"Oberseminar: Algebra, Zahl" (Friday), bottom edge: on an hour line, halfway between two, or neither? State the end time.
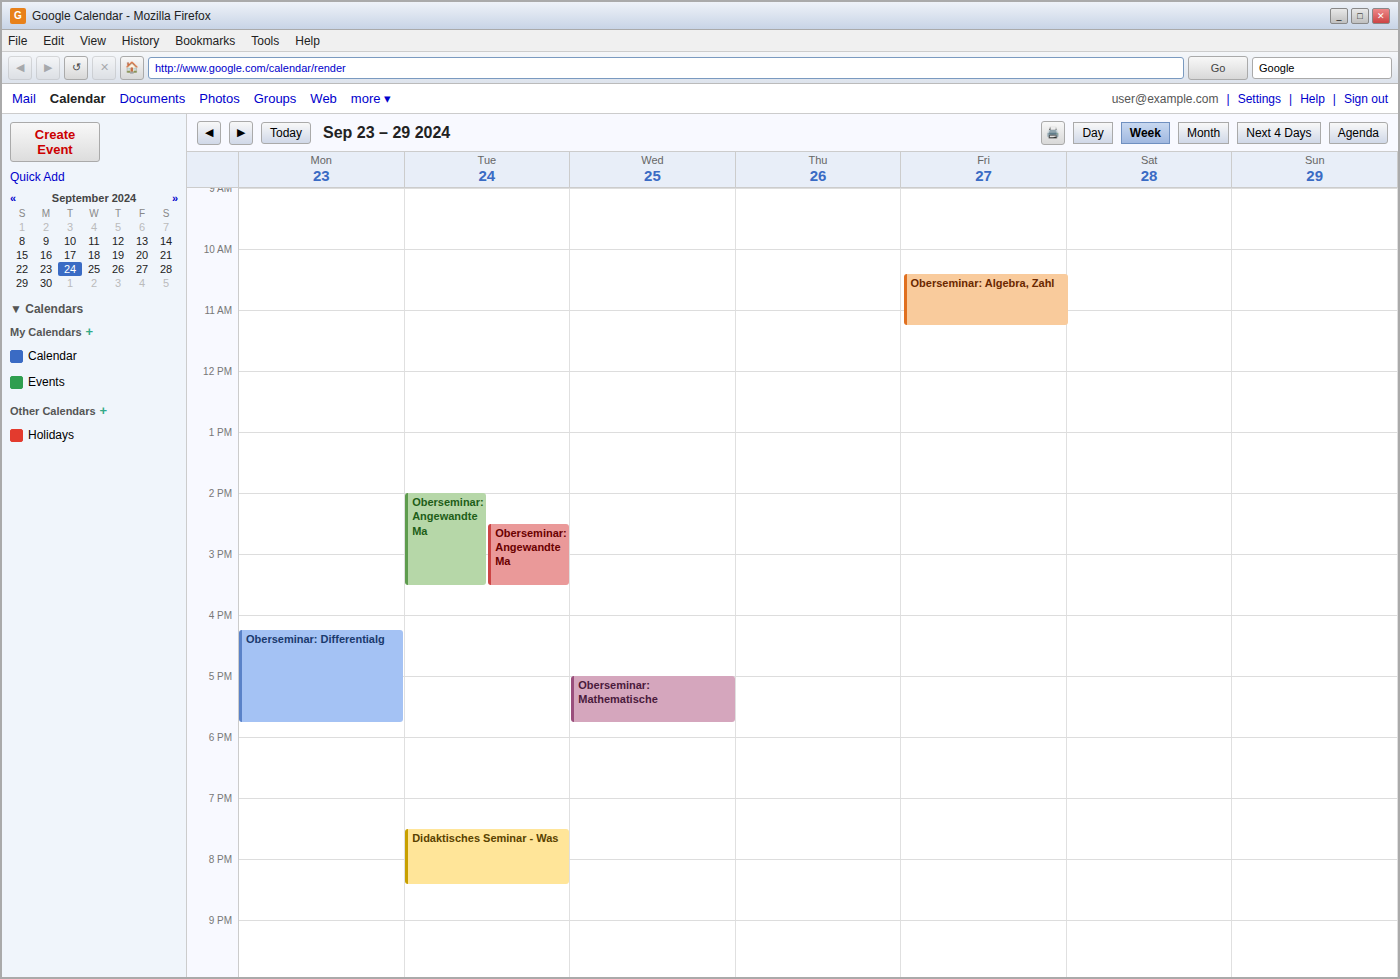
11:15 AM -- neither: a quarter of the way from the 11 AM line to the 12 PM line.